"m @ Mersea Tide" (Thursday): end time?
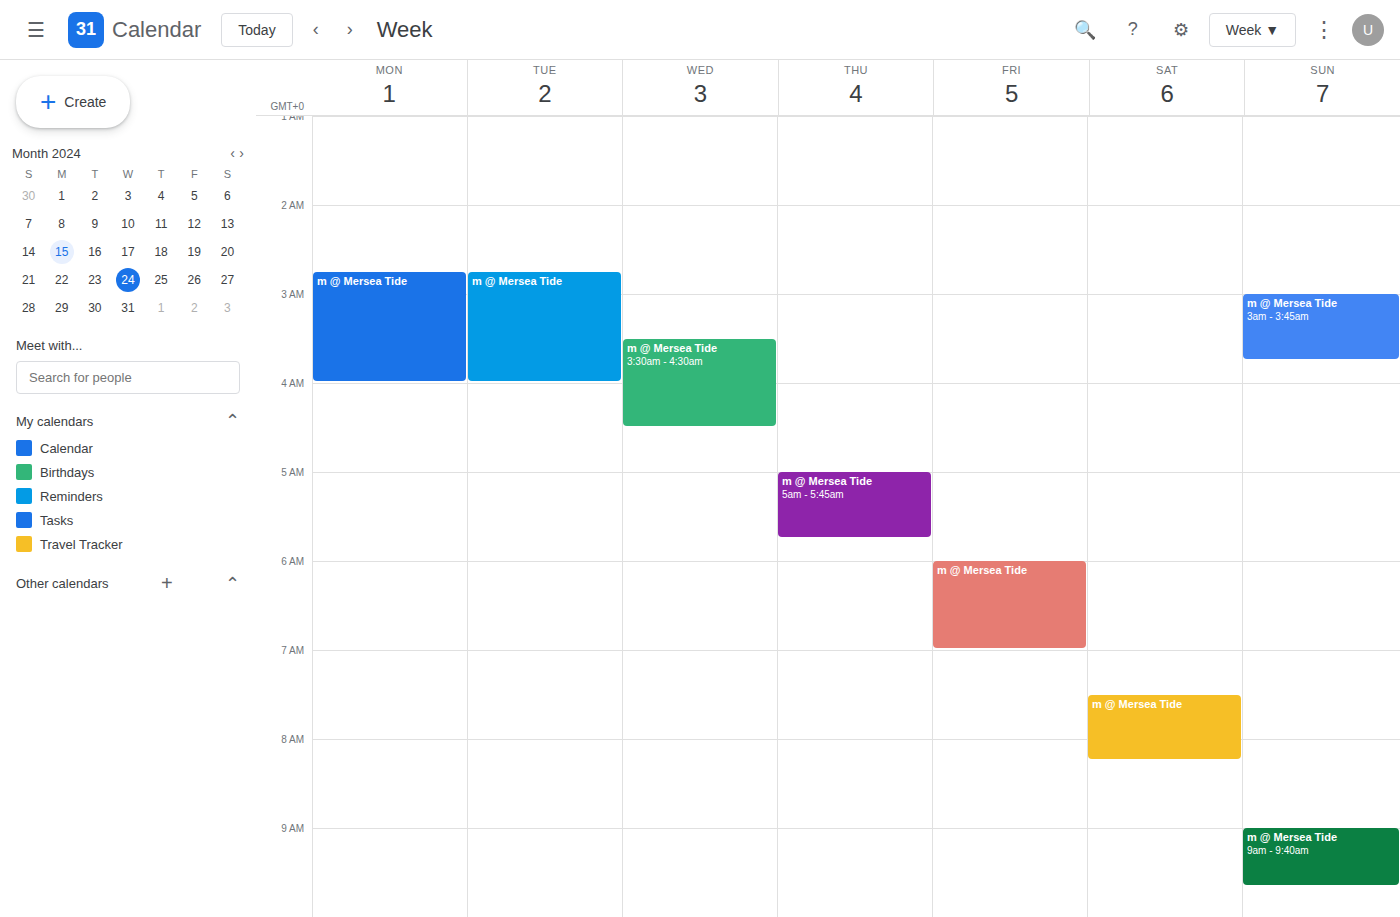
5:45 AM